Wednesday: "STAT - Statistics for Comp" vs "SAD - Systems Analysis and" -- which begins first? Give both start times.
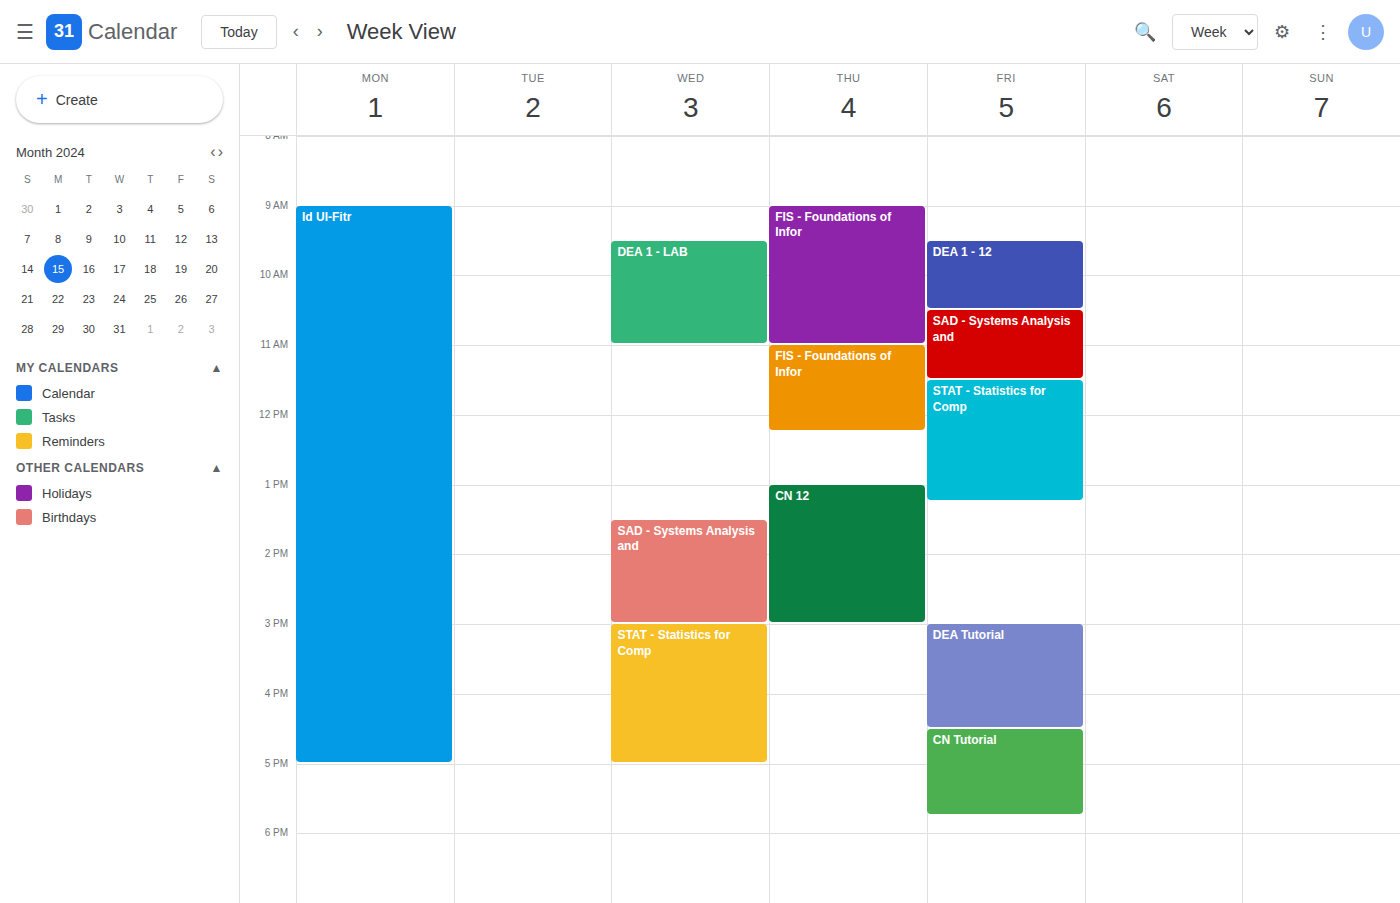
"SAD - Systems Analysis and" 1:30 PM; "STAT - Statistics for Comp" 3:00 PM.